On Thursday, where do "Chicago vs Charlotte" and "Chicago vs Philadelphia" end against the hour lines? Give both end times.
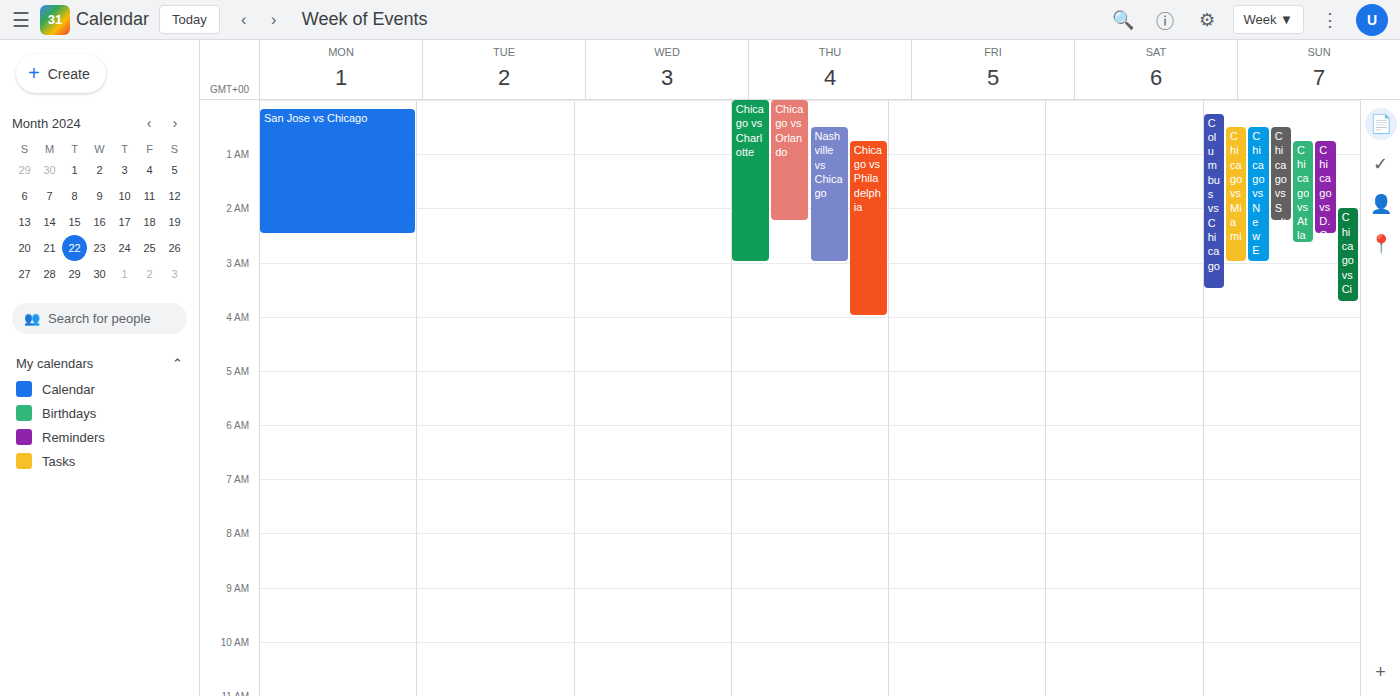
"Chicago vs Charlotte": 3:00 AM, exactly on the 3 AM line. "Chicago vs Philadelphia": 4:00 AM, exactly on the 4 AM line.